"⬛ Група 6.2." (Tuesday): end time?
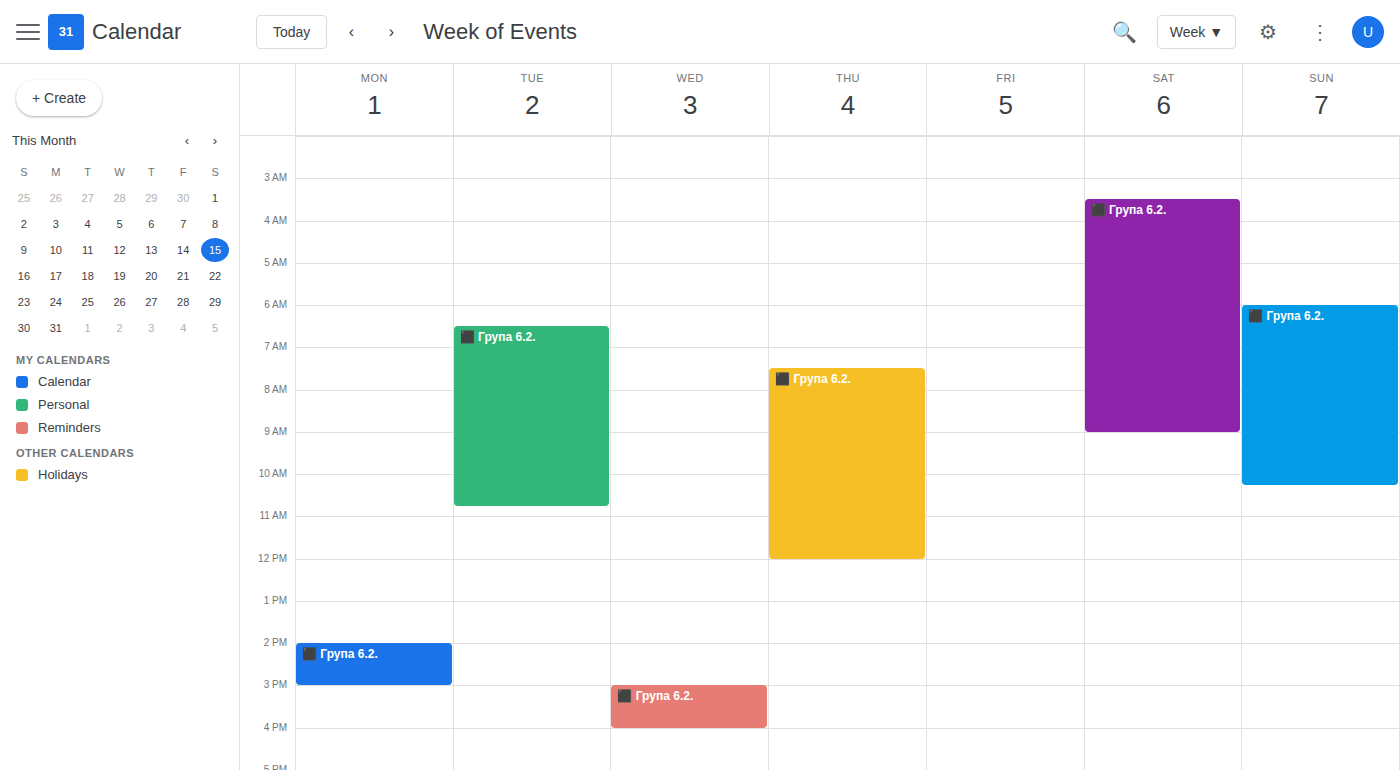
10:45